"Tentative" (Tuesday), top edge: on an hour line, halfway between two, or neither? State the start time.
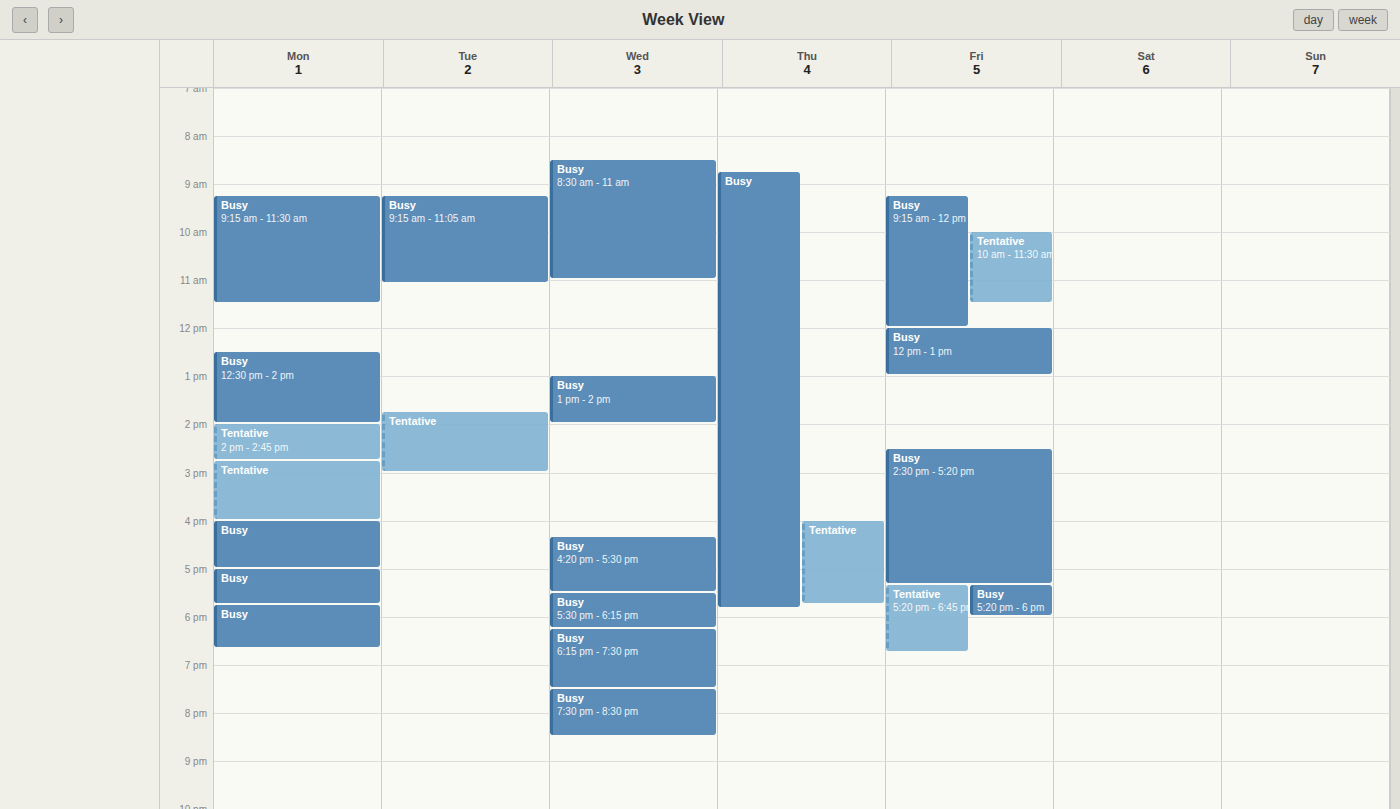
13:45 -- neither: three quarters of the way from the 13:00 line to the 14:00 line.